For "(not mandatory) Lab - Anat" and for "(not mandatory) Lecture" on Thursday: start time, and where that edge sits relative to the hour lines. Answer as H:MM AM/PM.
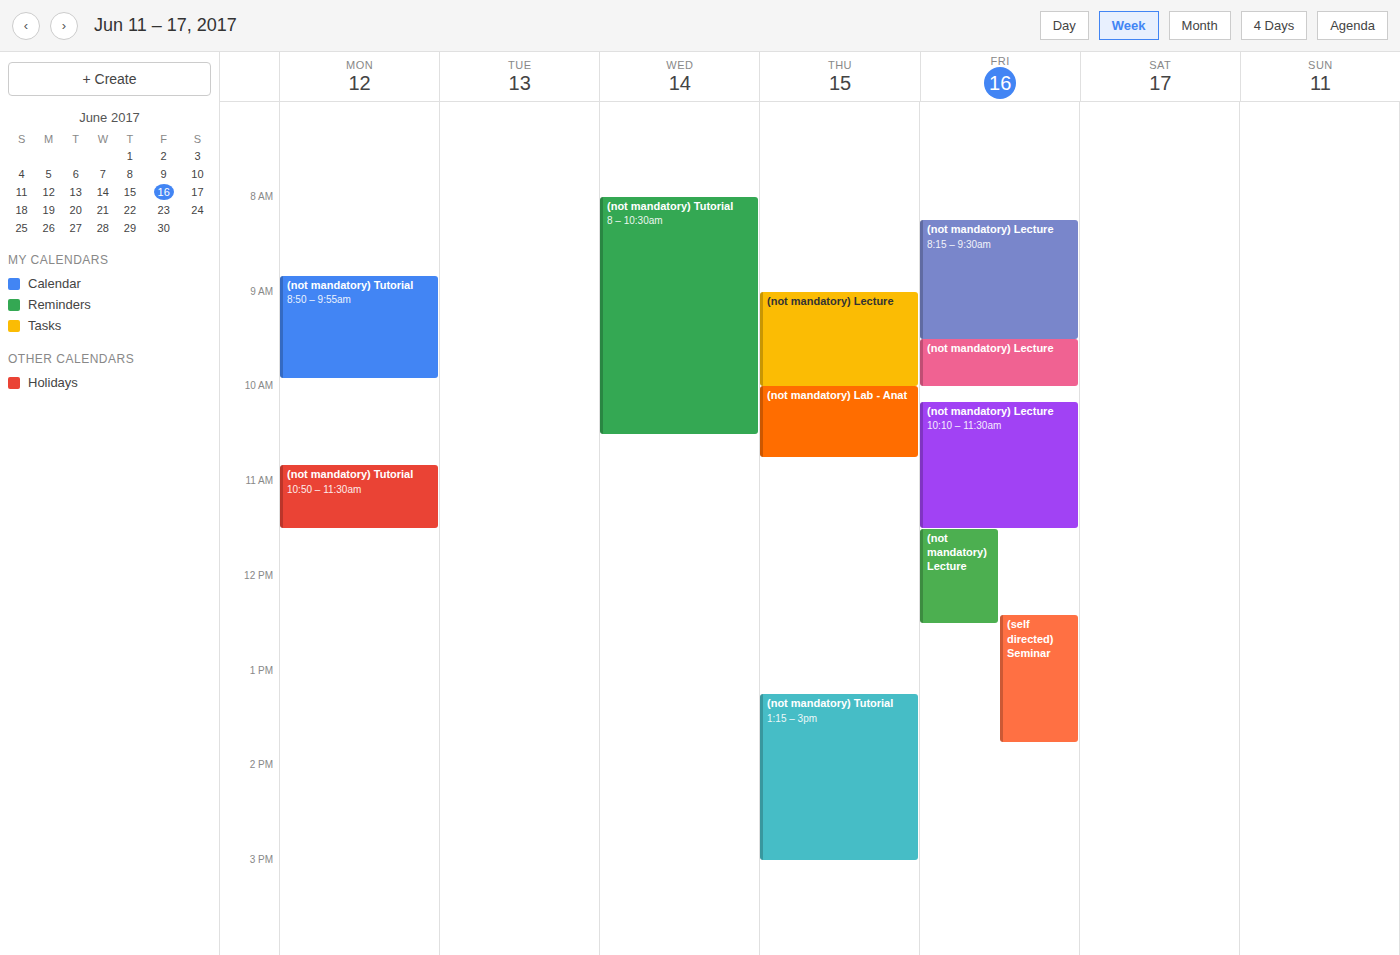
"(not mandatory) Lab - Anat": 10:00 AM, exactly on the 10 AM line. "(not mandatory) Lecture": 9:00 AM, exactly on the 9 AM line.